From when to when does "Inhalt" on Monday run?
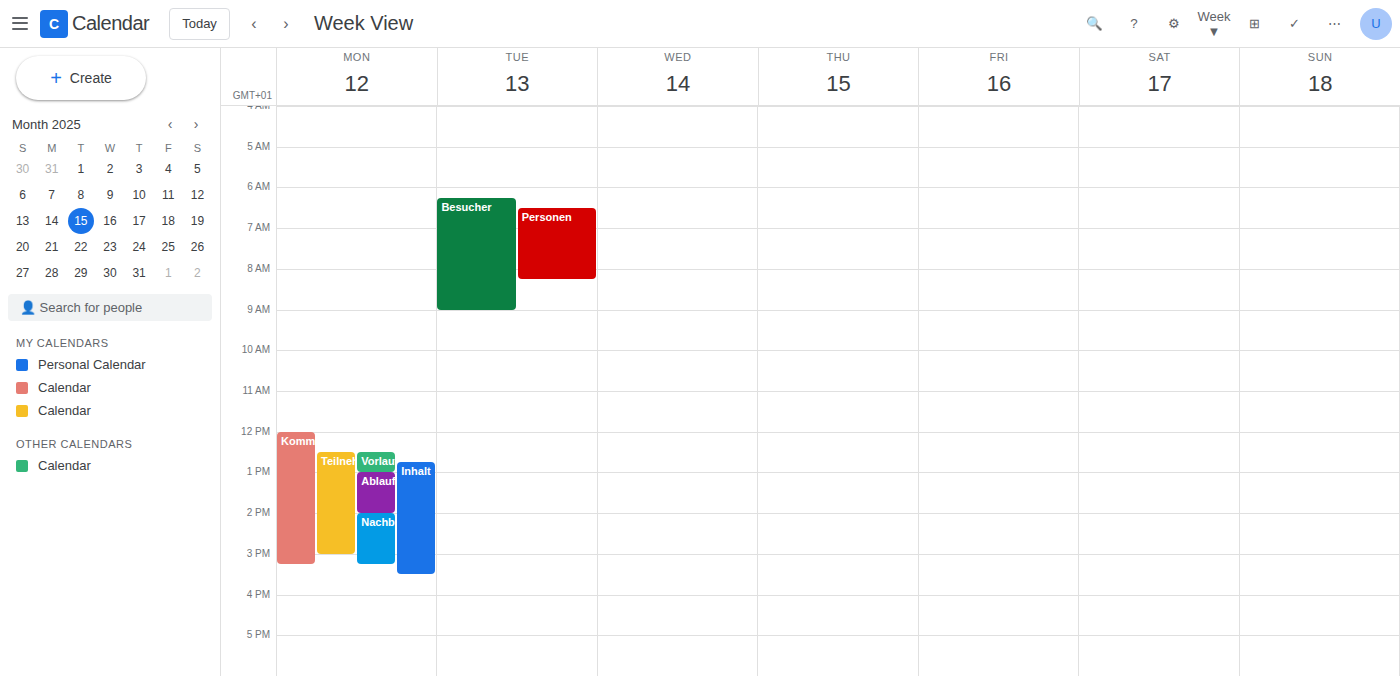
12:45 PM to 3:30 PM